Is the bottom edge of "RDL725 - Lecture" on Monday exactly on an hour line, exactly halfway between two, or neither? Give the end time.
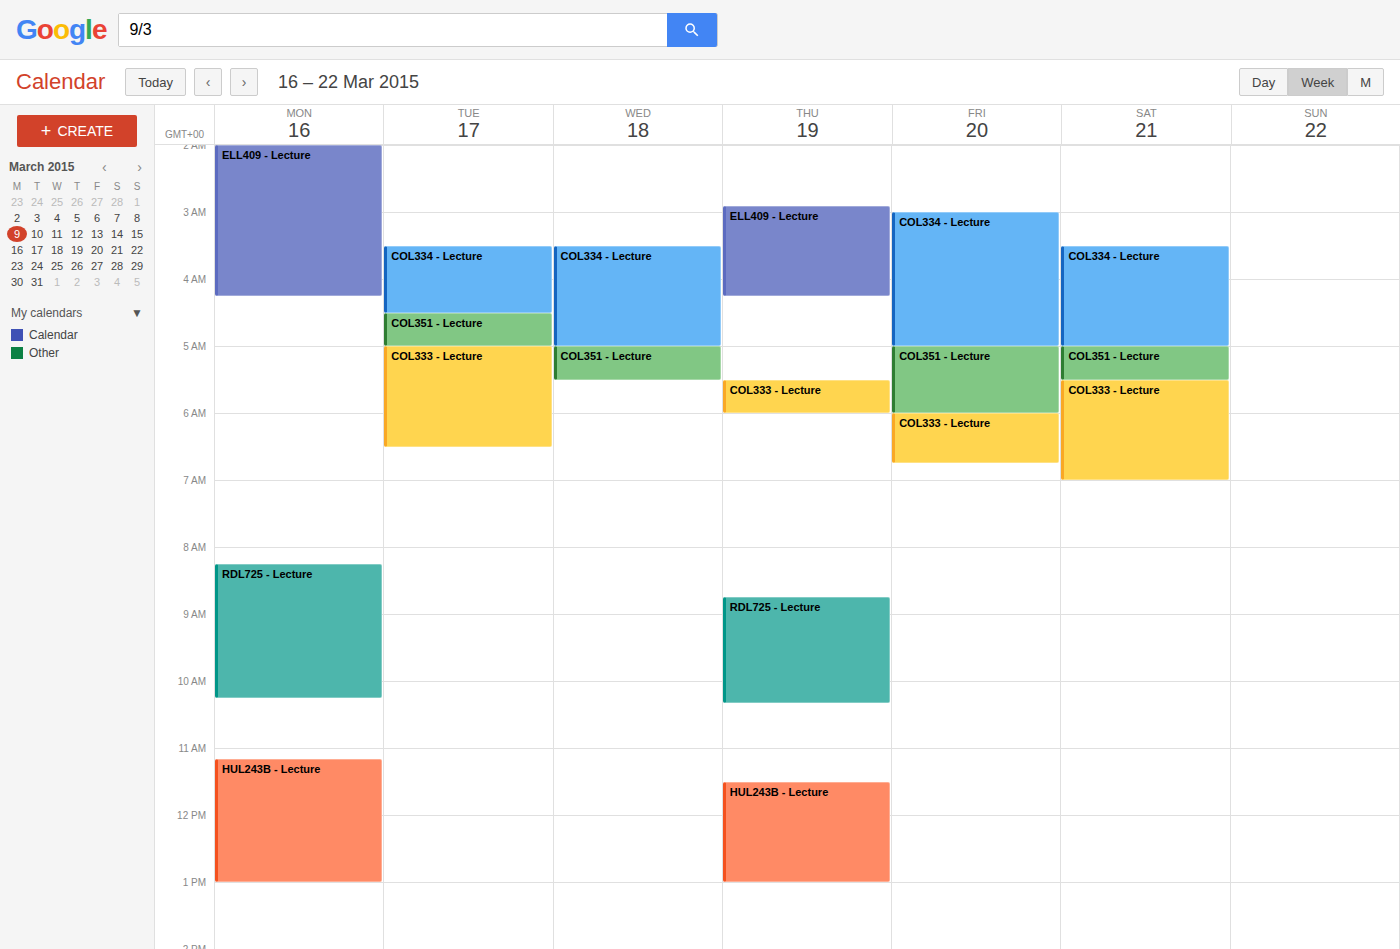
10:15 AM -- neither: a quarter of the way from the 10 AM line to the 11 AM line.